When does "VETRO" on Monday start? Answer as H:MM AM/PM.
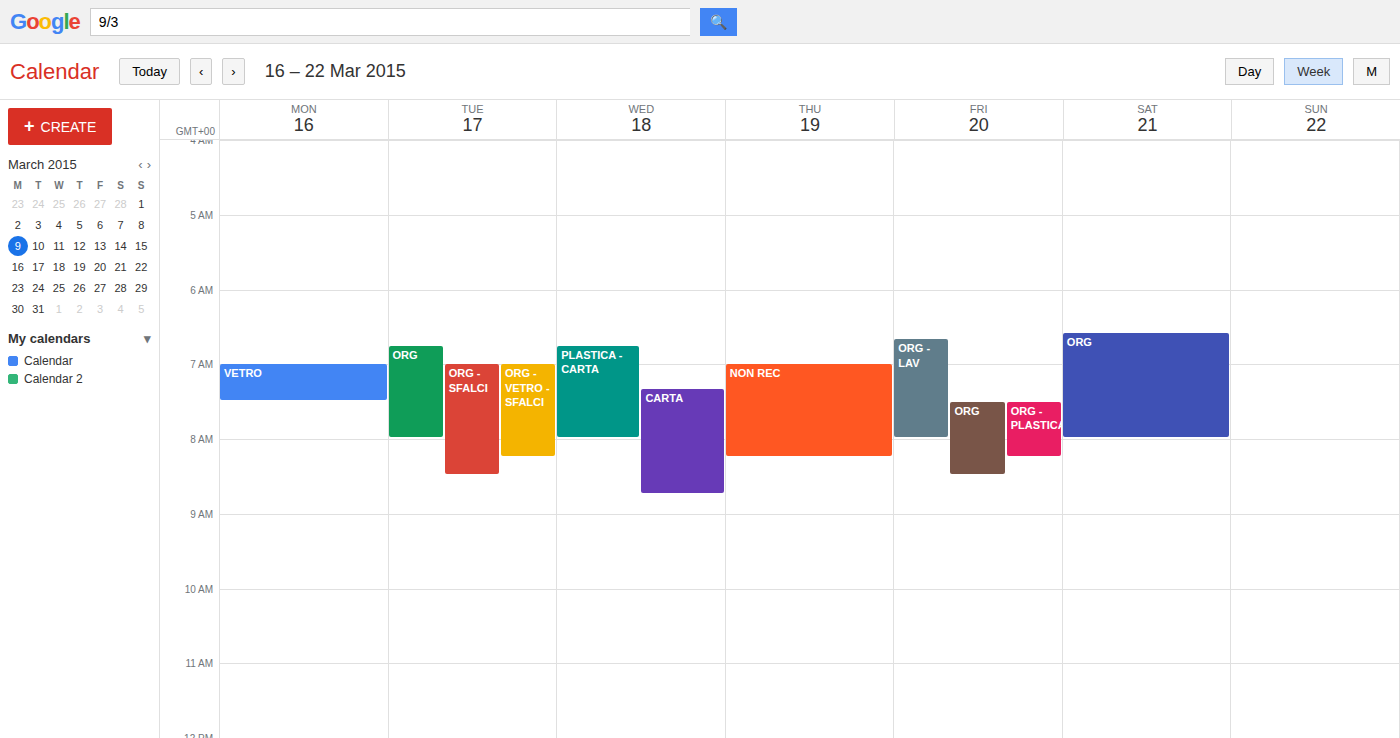
7:00 AM